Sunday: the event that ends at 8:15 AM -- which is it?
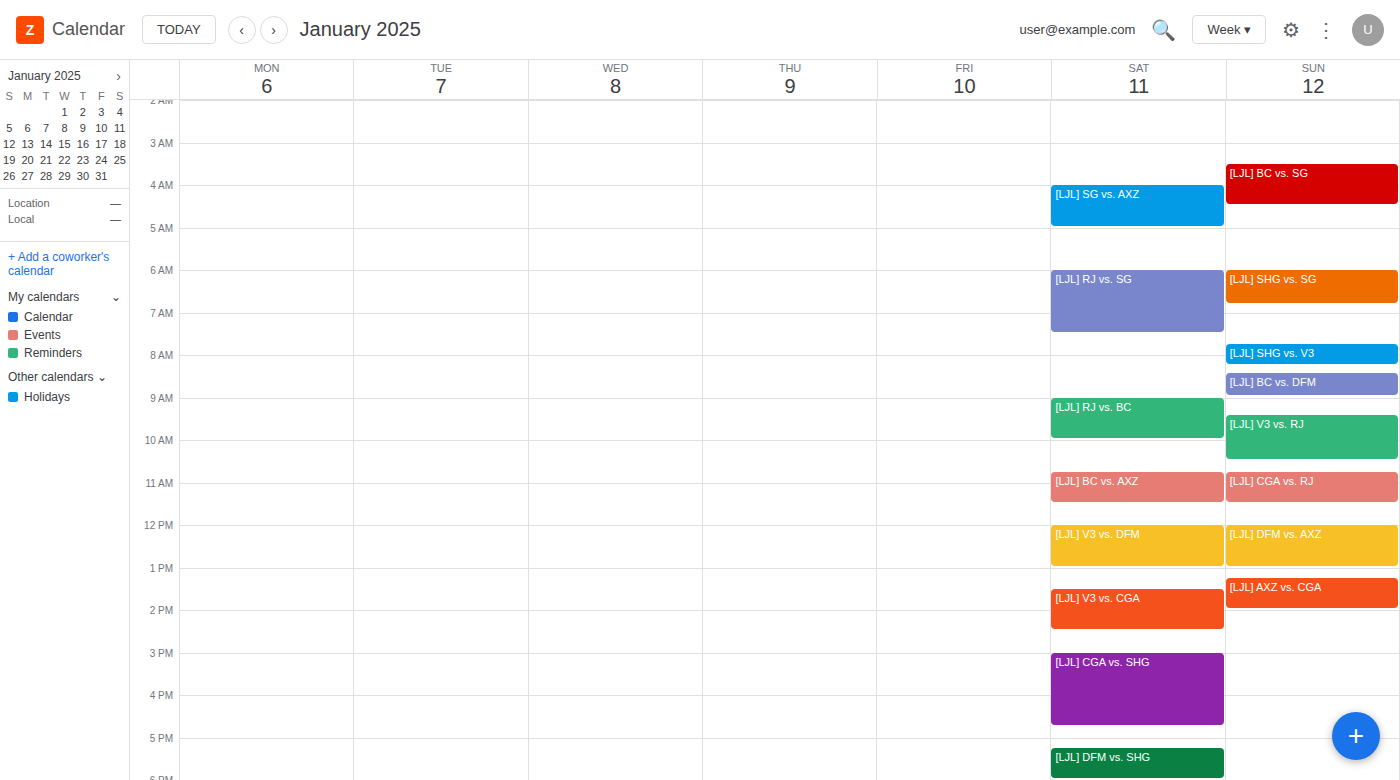
"[LJL] SHG vs. V3"